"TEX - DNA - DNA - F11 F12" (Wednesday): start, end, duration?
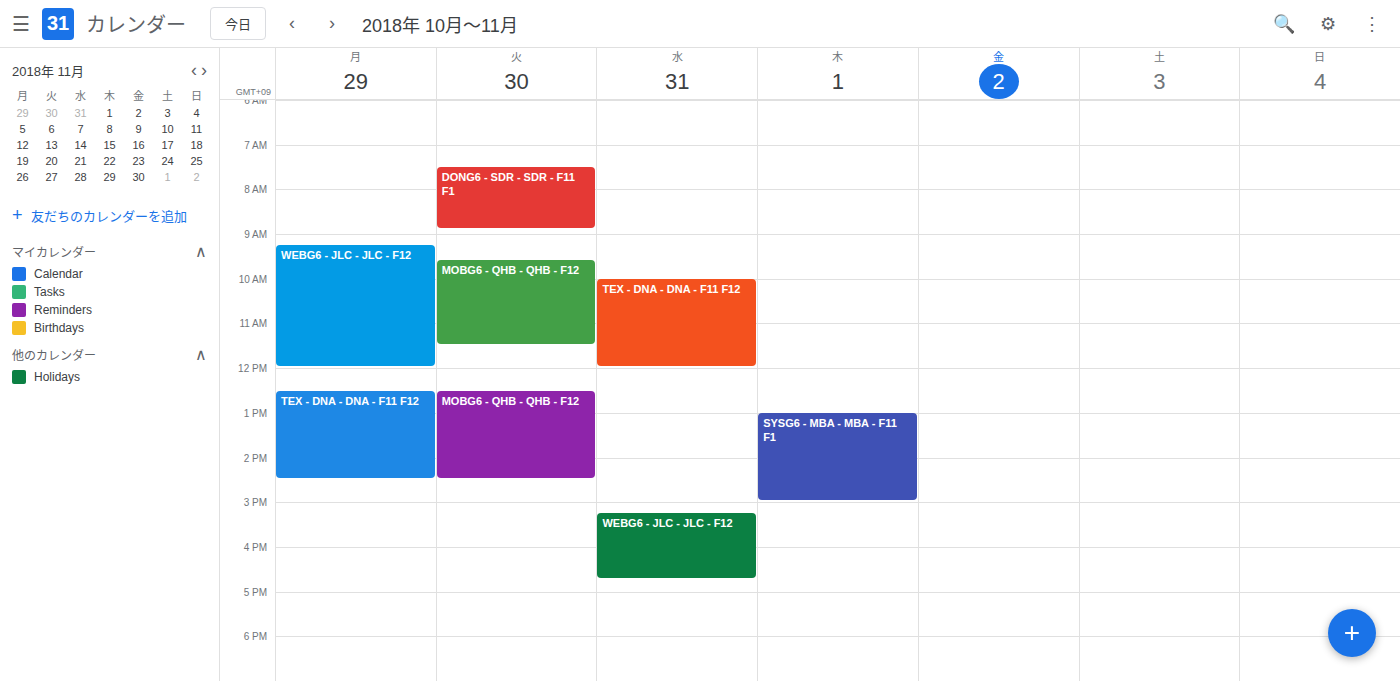
10:00 AM to 12:00 PM, 2 hours